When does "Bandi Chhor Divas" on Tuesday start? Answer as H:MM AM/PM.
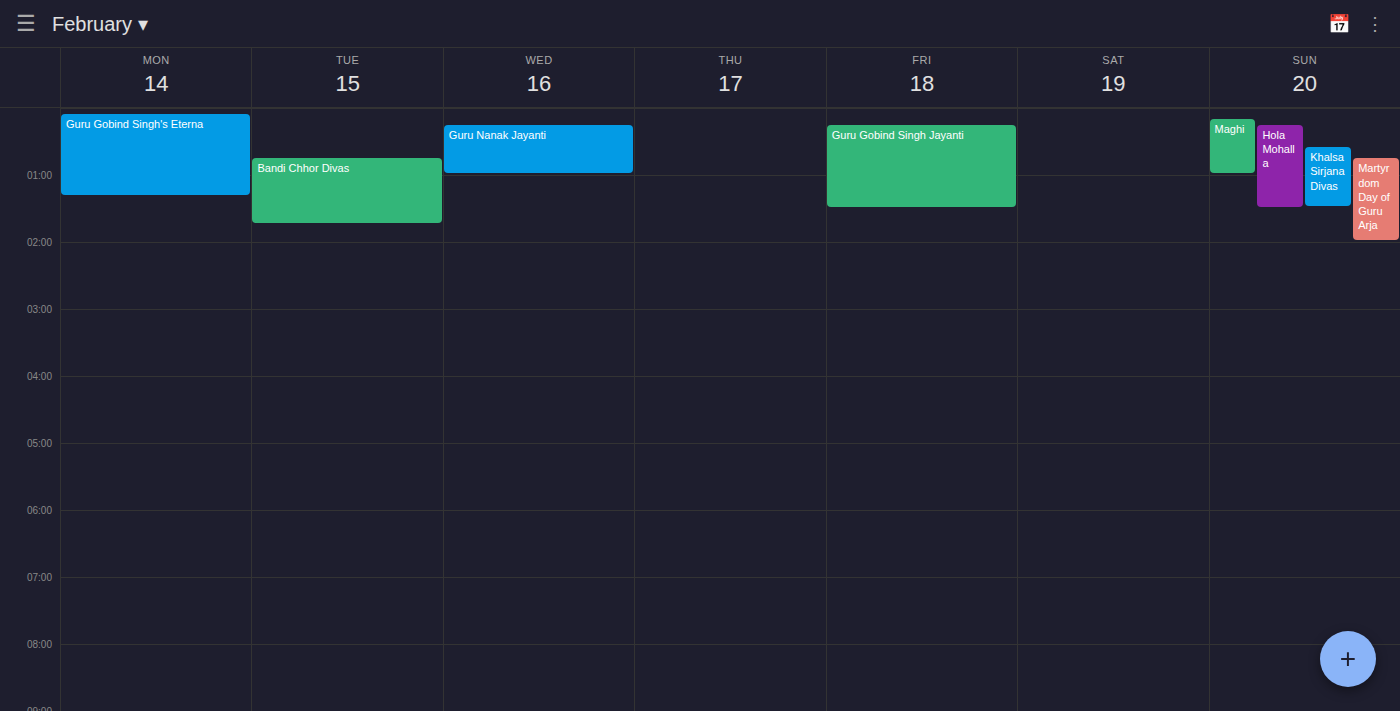
12:45 AM